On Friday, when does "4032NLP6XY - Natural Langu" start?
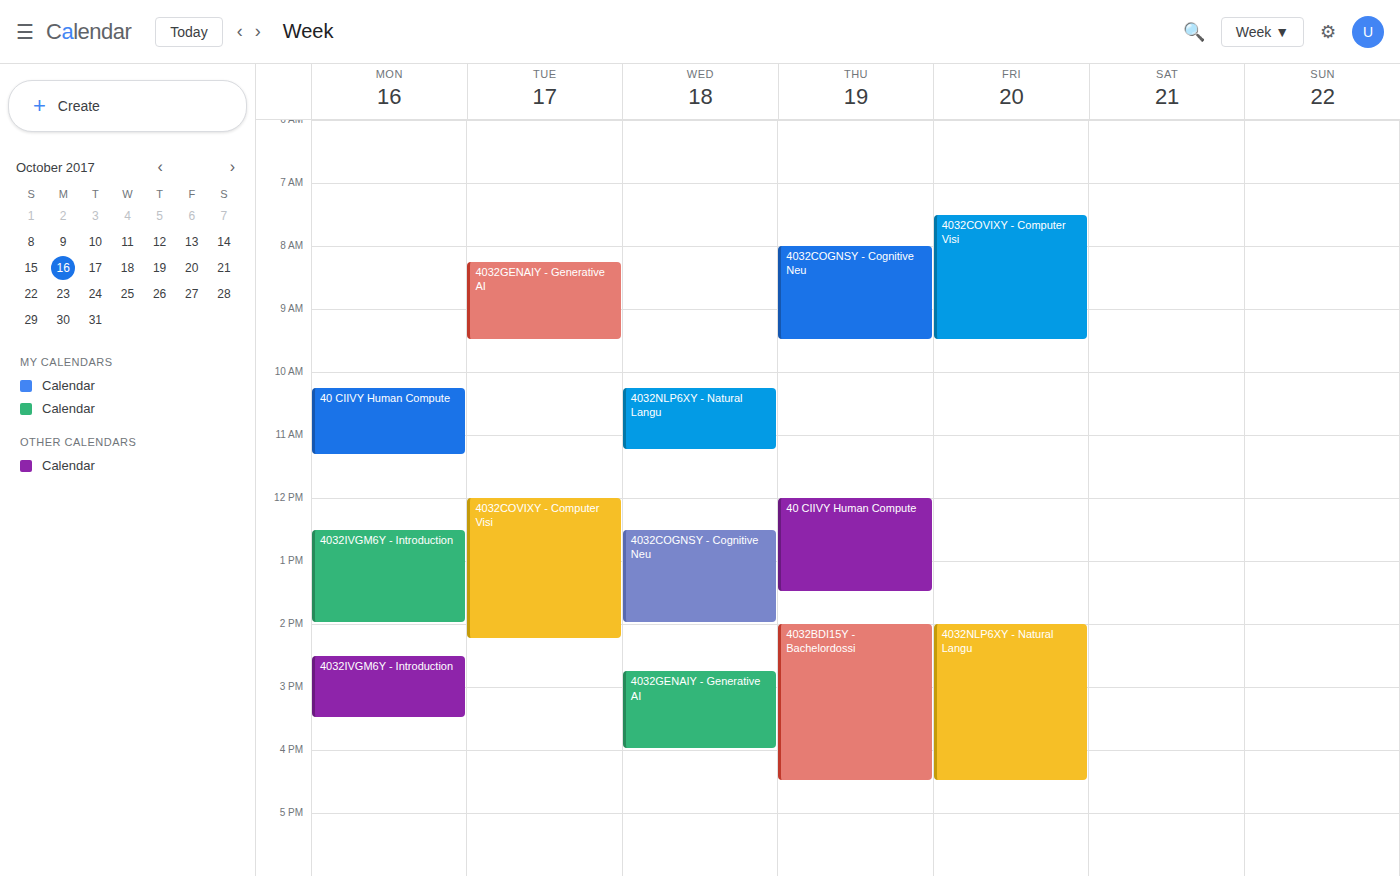
2:00 PM